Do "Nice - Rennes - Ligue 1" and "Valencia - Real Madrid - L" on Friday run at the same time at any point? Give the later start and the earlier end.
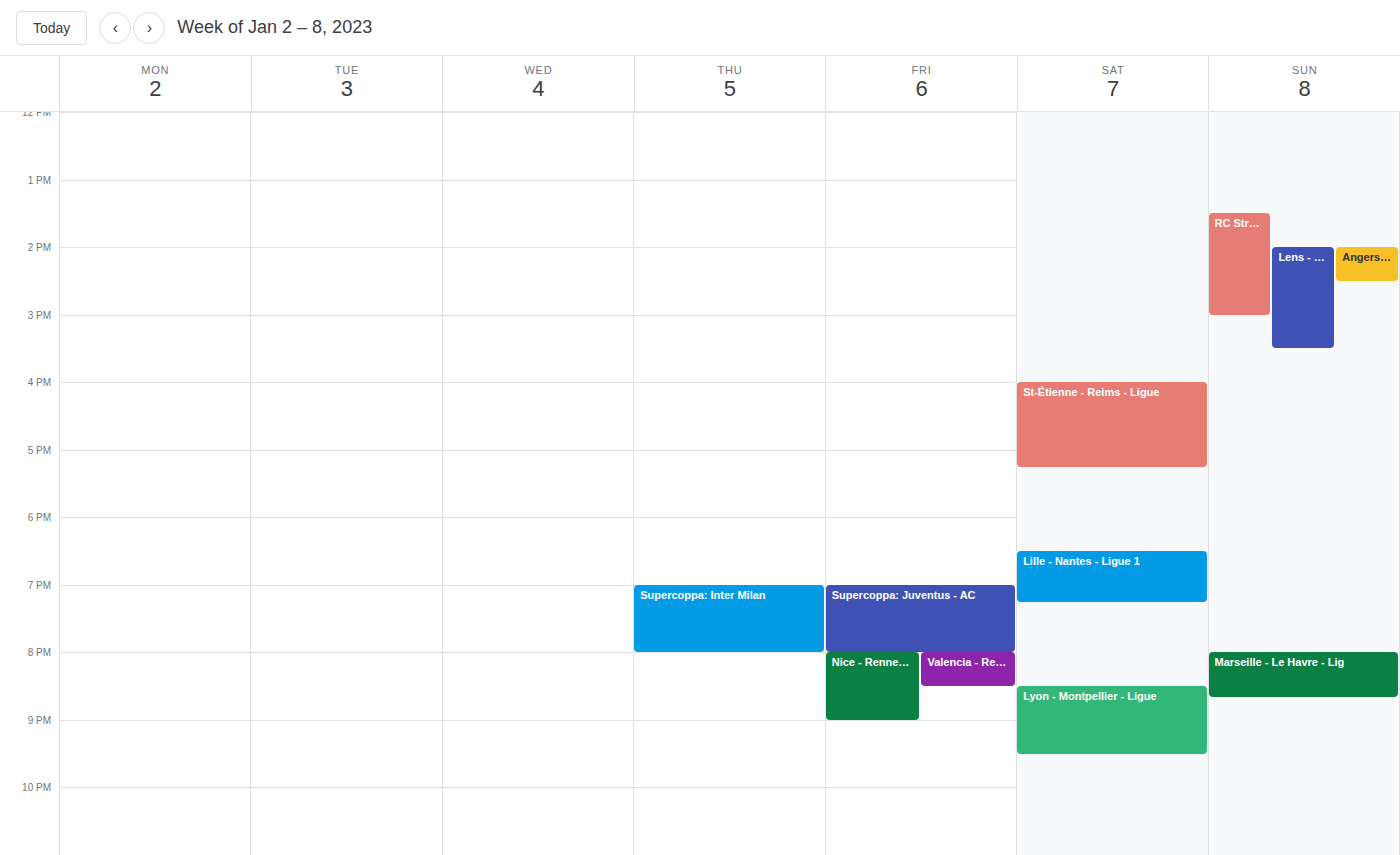
"Nice - Rennes - Ligue 1" starts at 8:00 PM, before "Valencia - Real Madrid - L" ends at 8:30 PM -- they overlap.